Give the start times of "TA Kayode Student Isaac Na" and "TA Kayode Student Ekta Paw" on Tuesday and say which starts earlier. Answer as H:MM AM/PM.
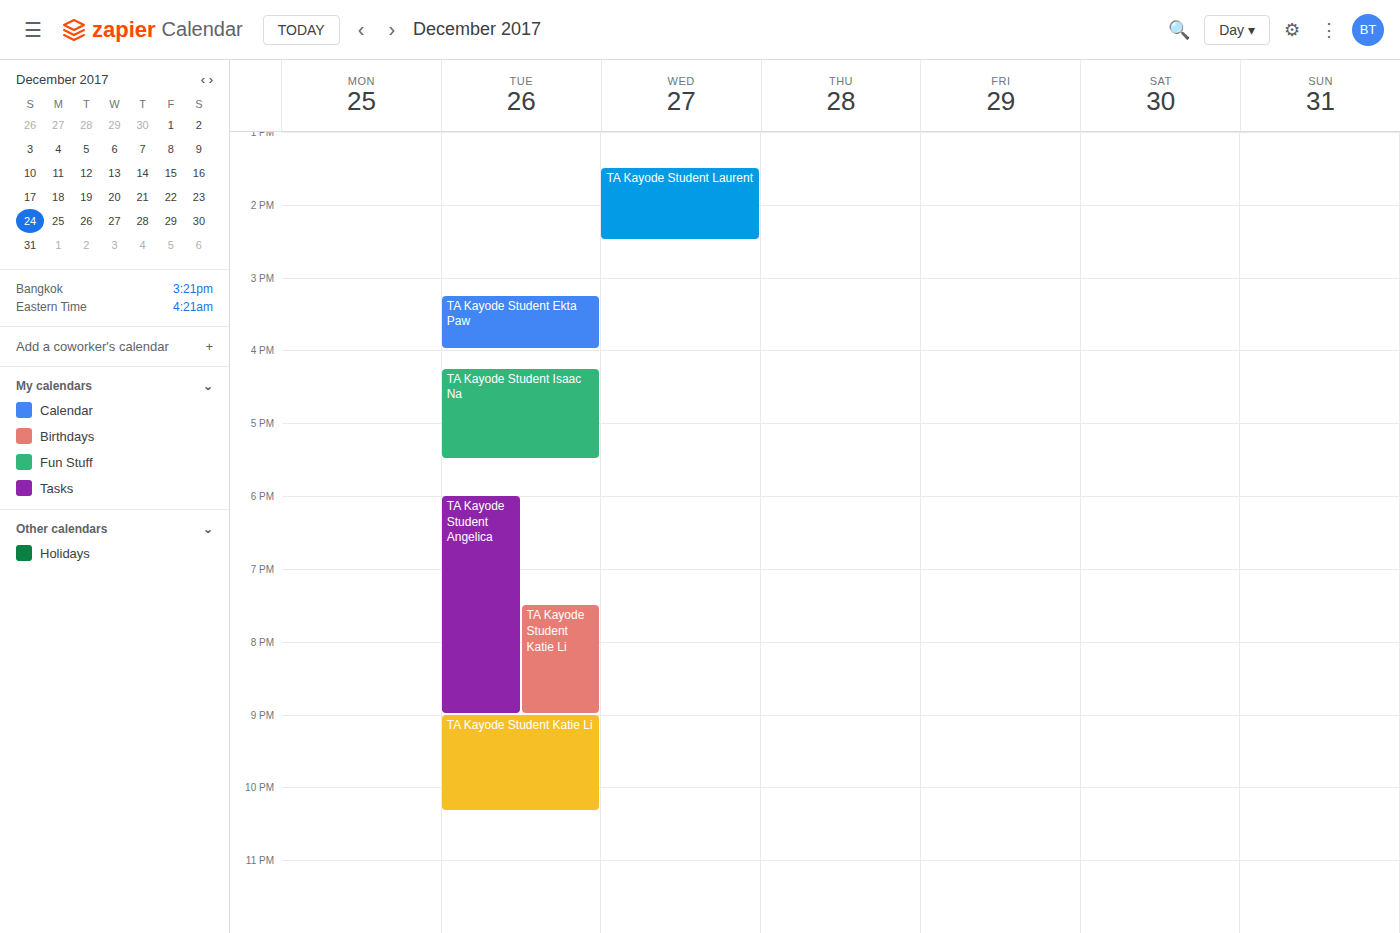
"TA Kayode Student Ekta Paw" 3:15 PM; "TA Kayode Student Isaac Na" 4:15 PM.